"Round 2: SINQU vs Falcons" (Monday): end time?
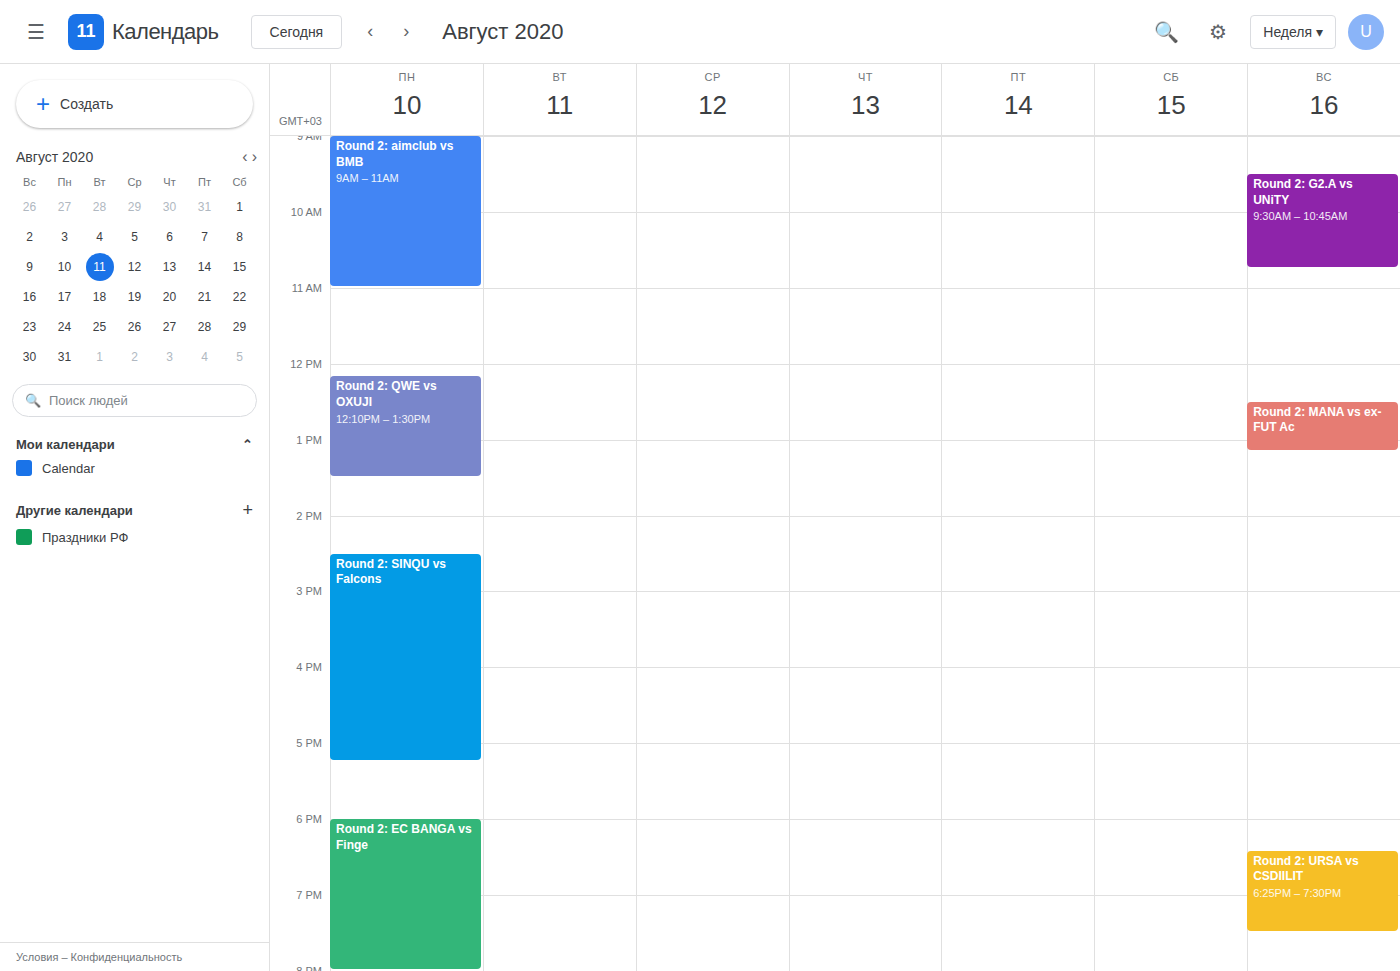
5:15 PM